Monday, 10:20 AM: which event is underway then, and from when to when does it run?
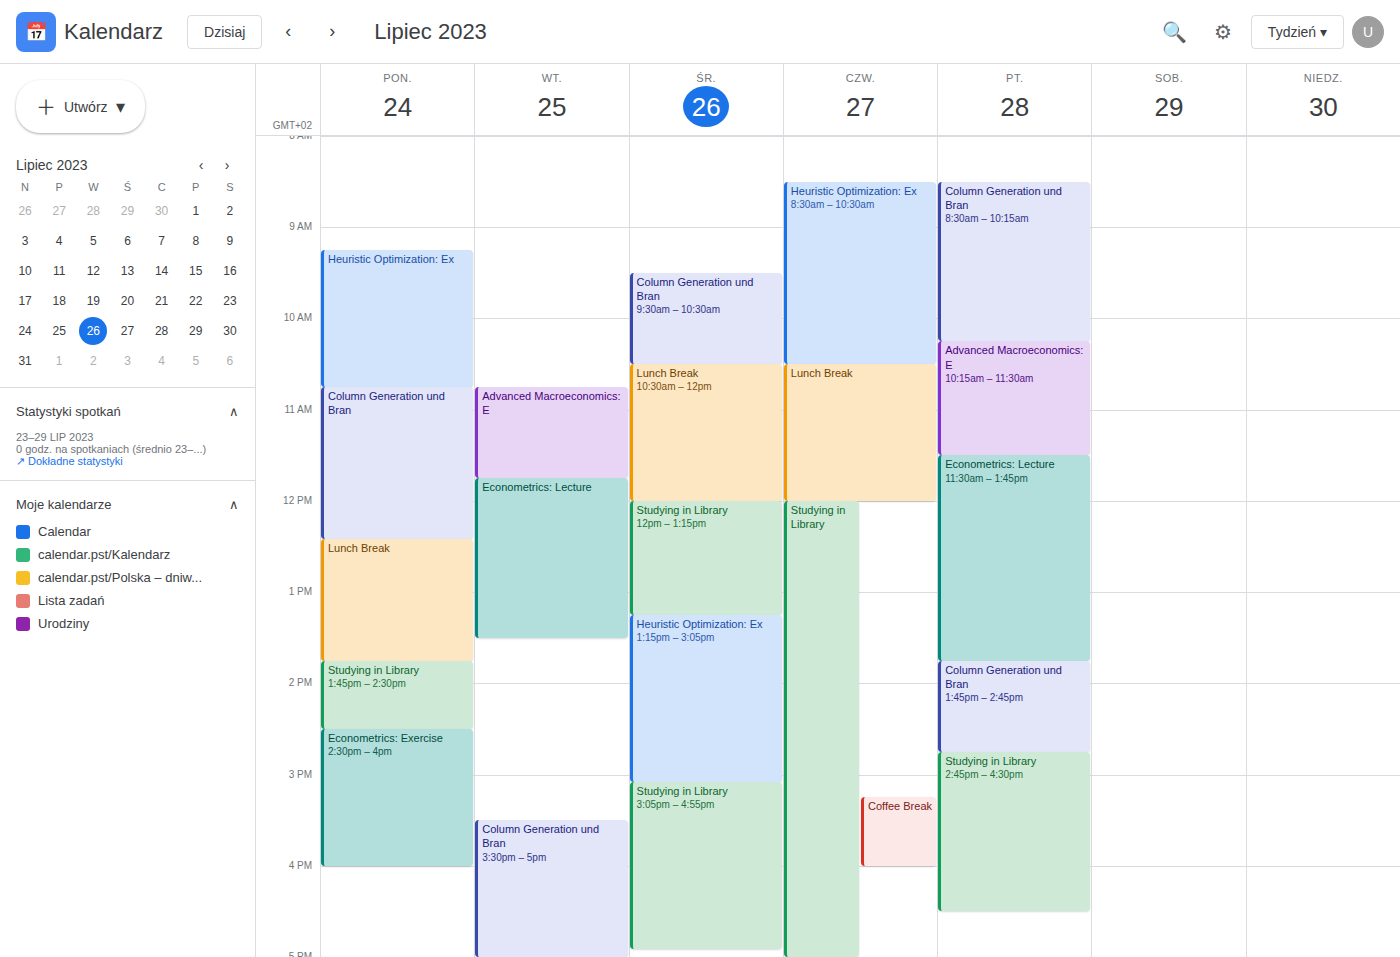
"Heuristic Optimization: Ex", 9:15 AM to 10:45 AM